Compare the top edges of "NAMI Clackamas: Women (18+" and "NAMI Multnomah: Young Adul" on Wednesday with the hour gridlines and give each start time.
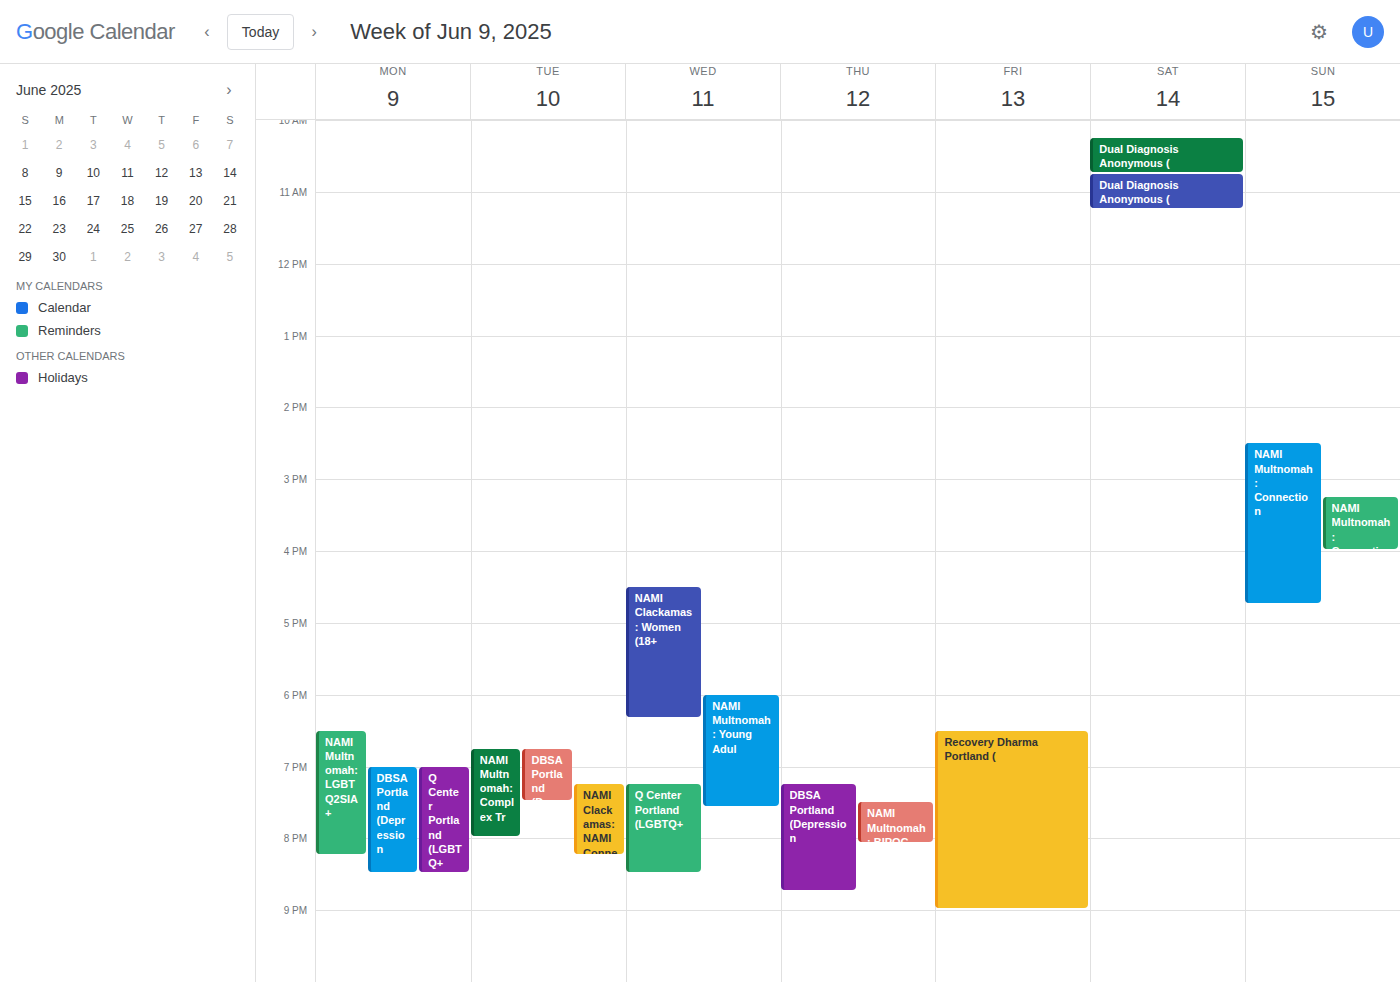
"NAMI Clackamas: Women (18+": 4:30 PM, halfway between the 4 PM and 5 PM lines. "NAMI Multnomah: Young Adul": 6:00 PM, exactly on the 6 PM line.